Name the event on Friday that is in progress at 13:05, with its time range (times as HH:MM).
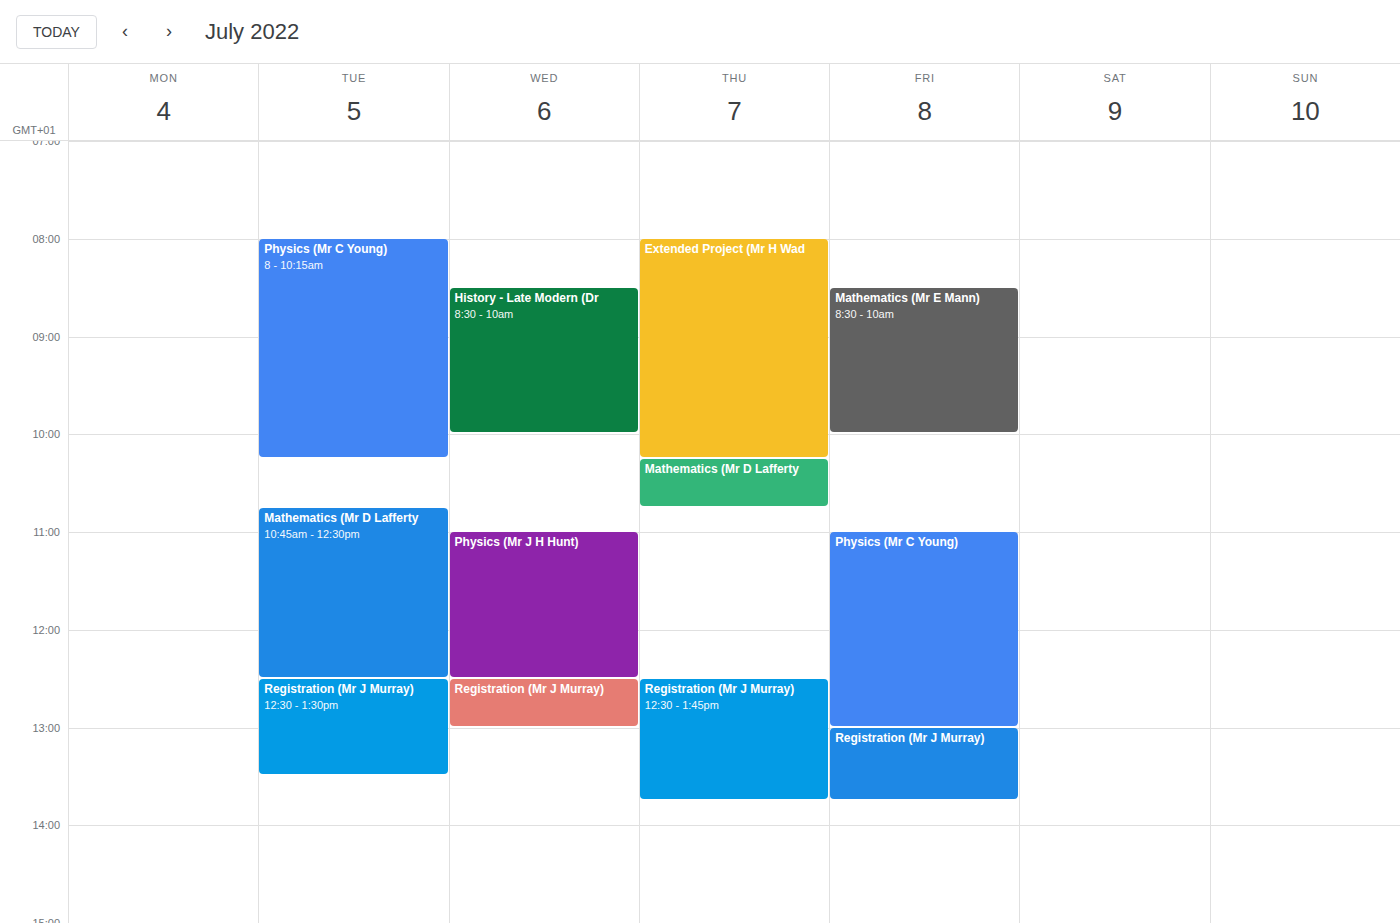
"Registration (Mr J Murray)", 13:00 to 13:45